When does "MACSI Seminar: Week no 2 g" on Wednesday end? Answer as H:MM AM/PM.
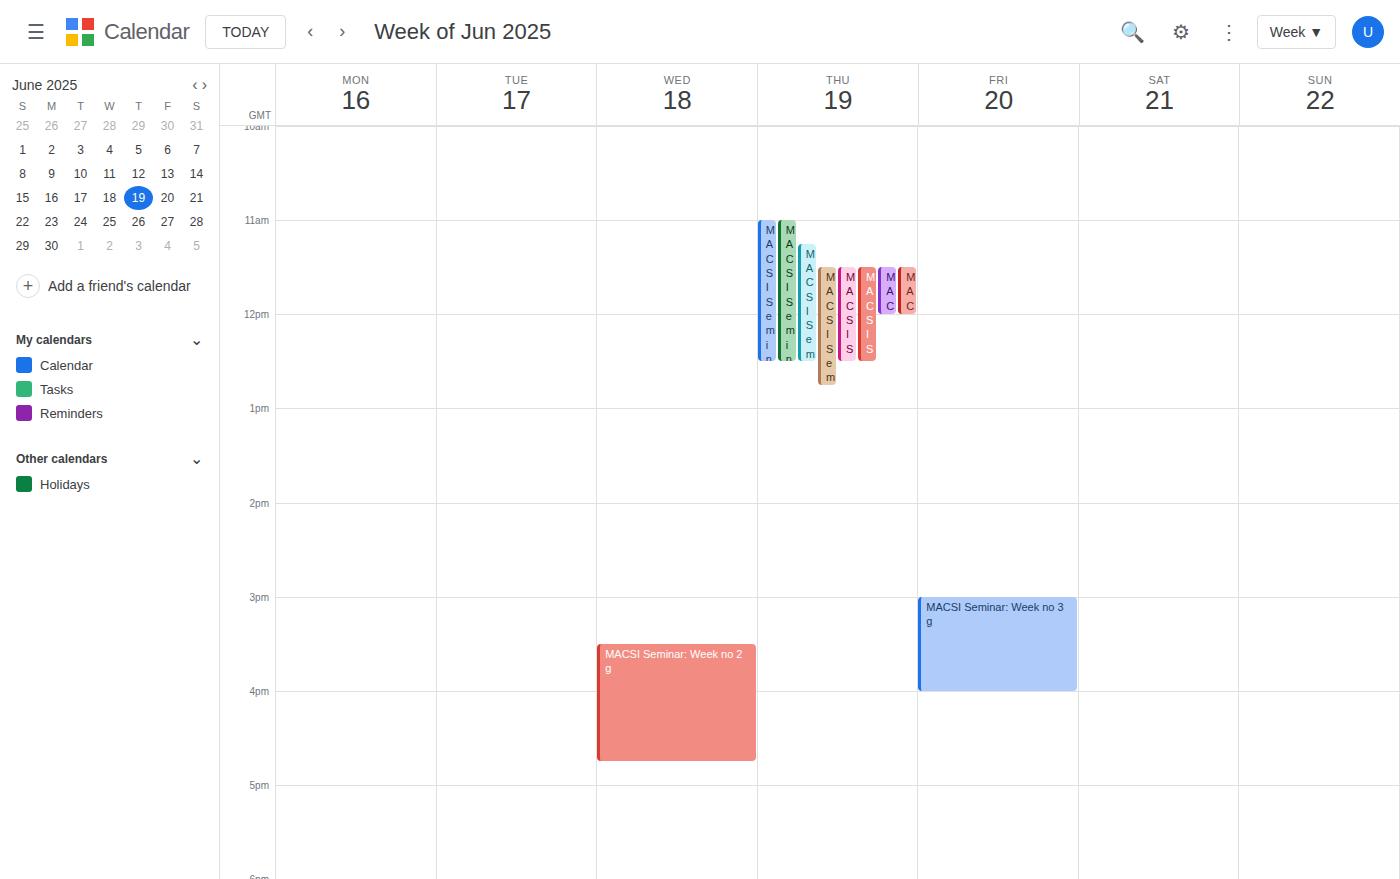
4:45 PM